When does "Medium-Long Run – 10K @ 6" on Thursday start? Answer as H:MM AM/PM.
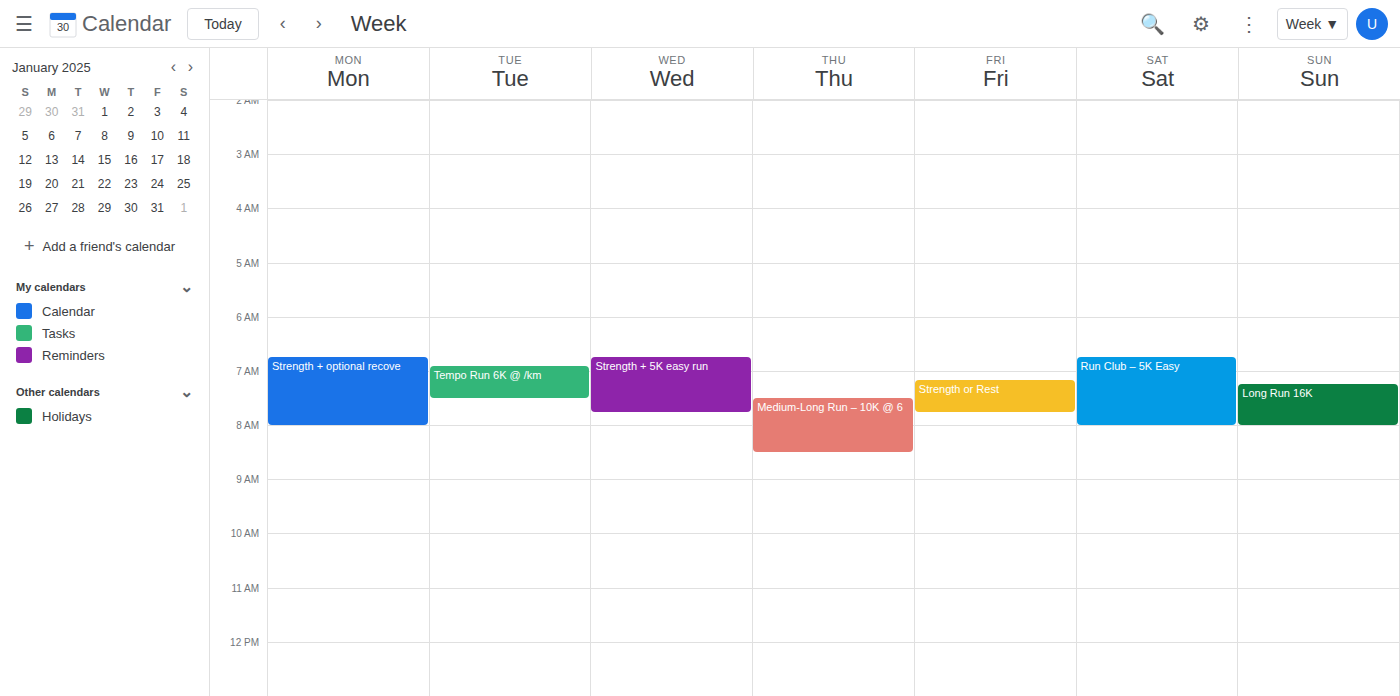
7:30 AM